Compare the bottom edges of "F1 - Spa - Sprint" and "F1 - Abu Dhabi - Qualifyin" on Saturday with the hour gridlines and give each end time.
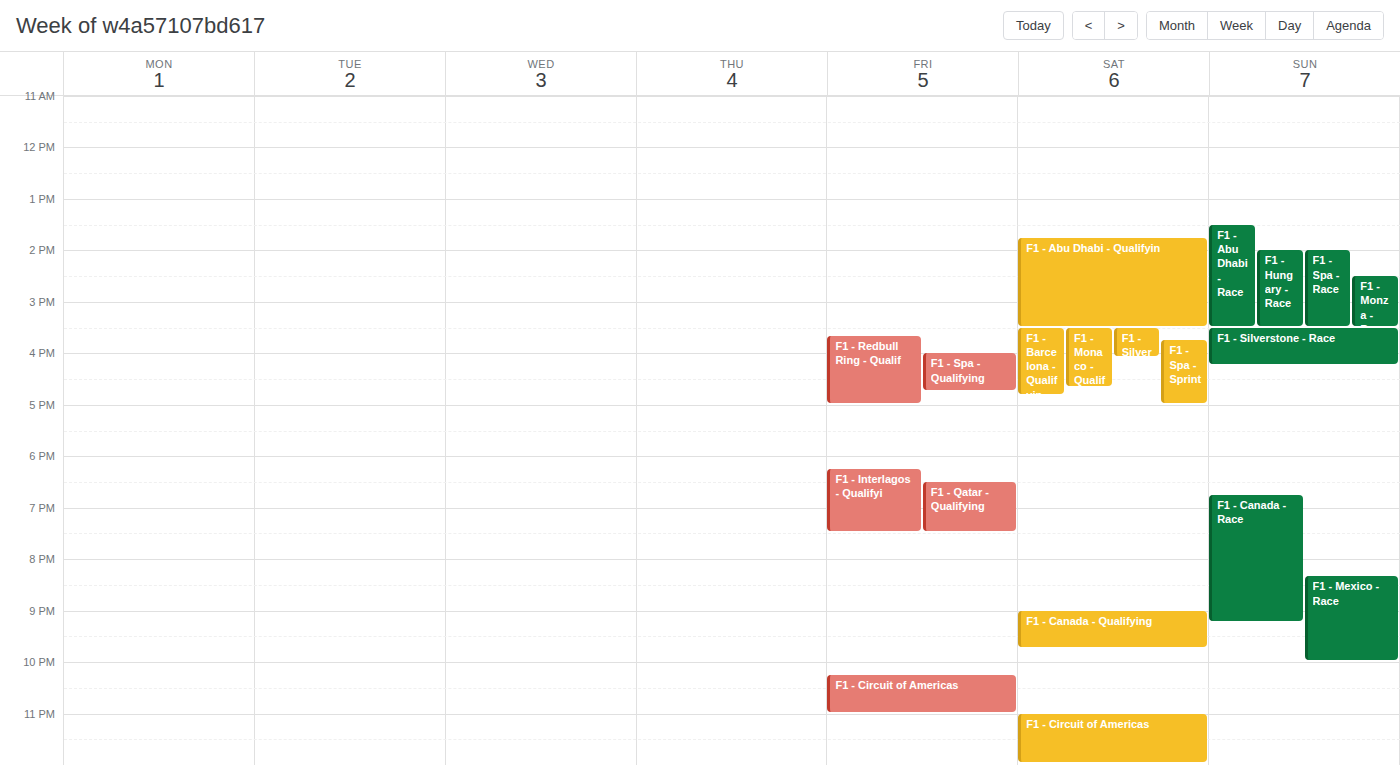
"F1 - Spa - Sprint": 5:00 PM, exactly on the 5 PM line. "F1 - Abu Dhabi - Qualifyin": 3:30 PM, halfway between the 3 PM and 4 PM lines.